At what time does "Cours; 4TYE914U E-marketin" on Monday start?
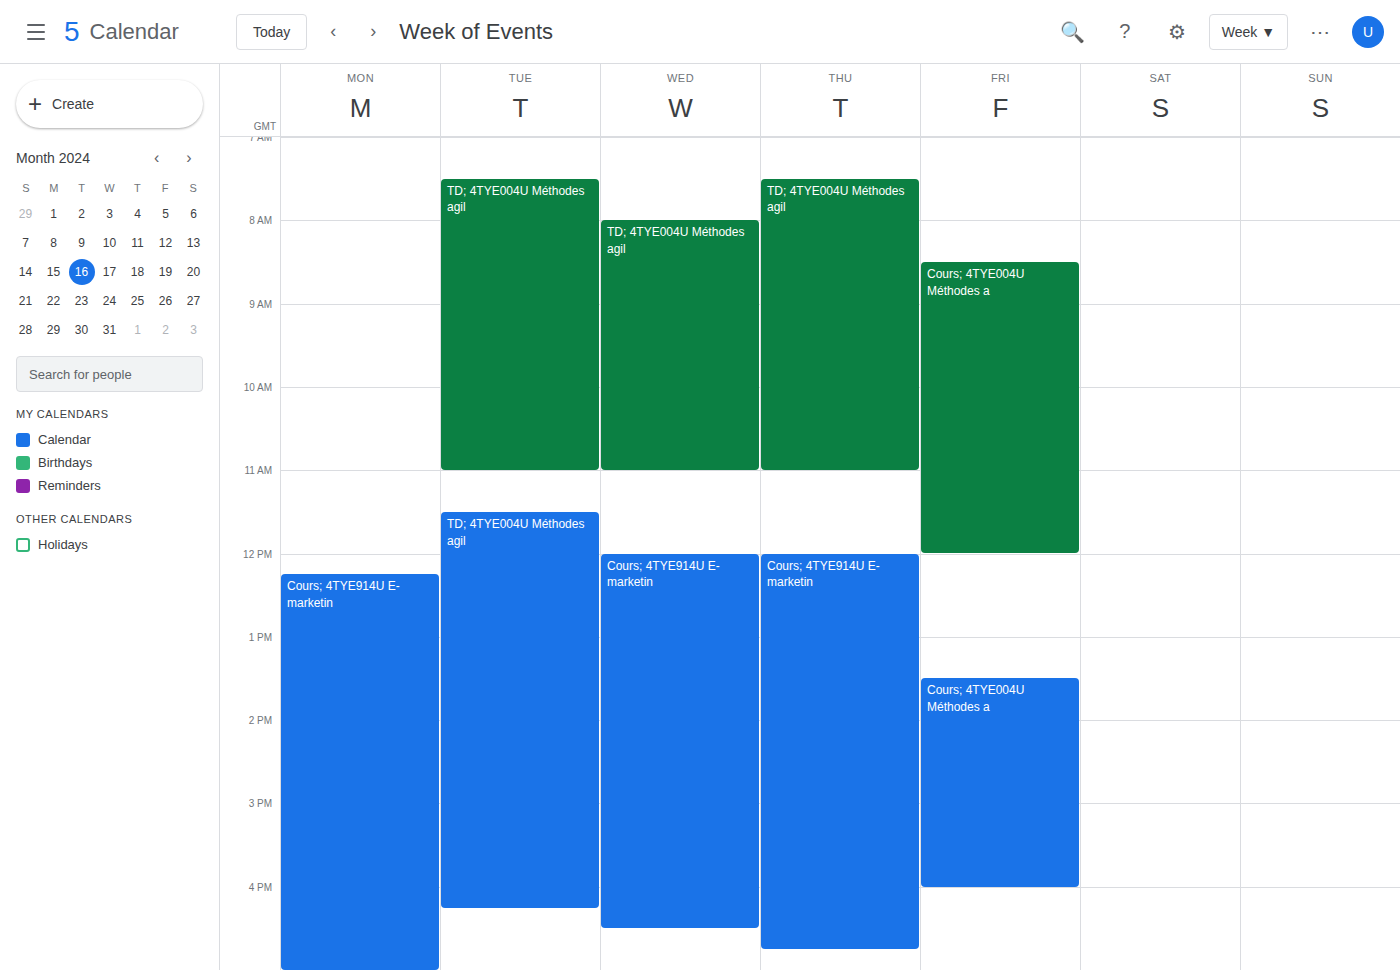
12:15